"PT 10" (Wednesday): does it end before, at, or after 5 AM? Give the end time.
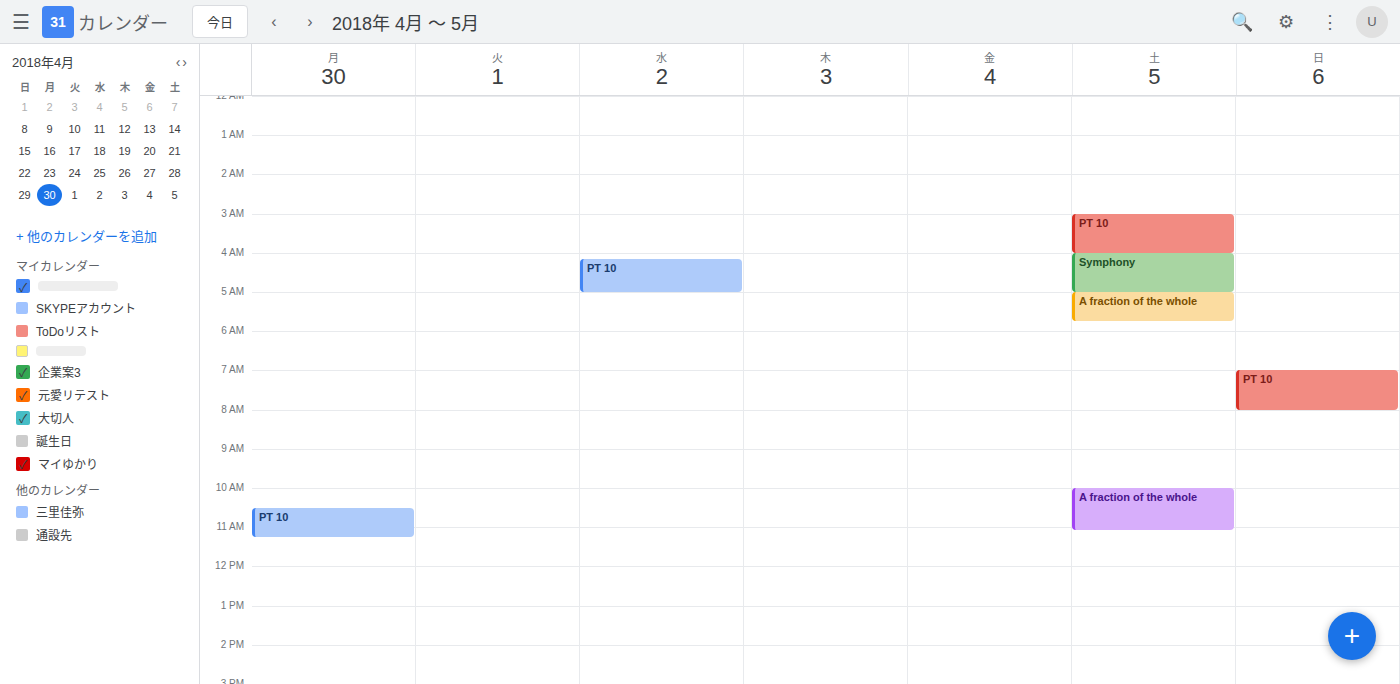
5:00 AM -- exactly at 5 AM, on the 5 AM line.